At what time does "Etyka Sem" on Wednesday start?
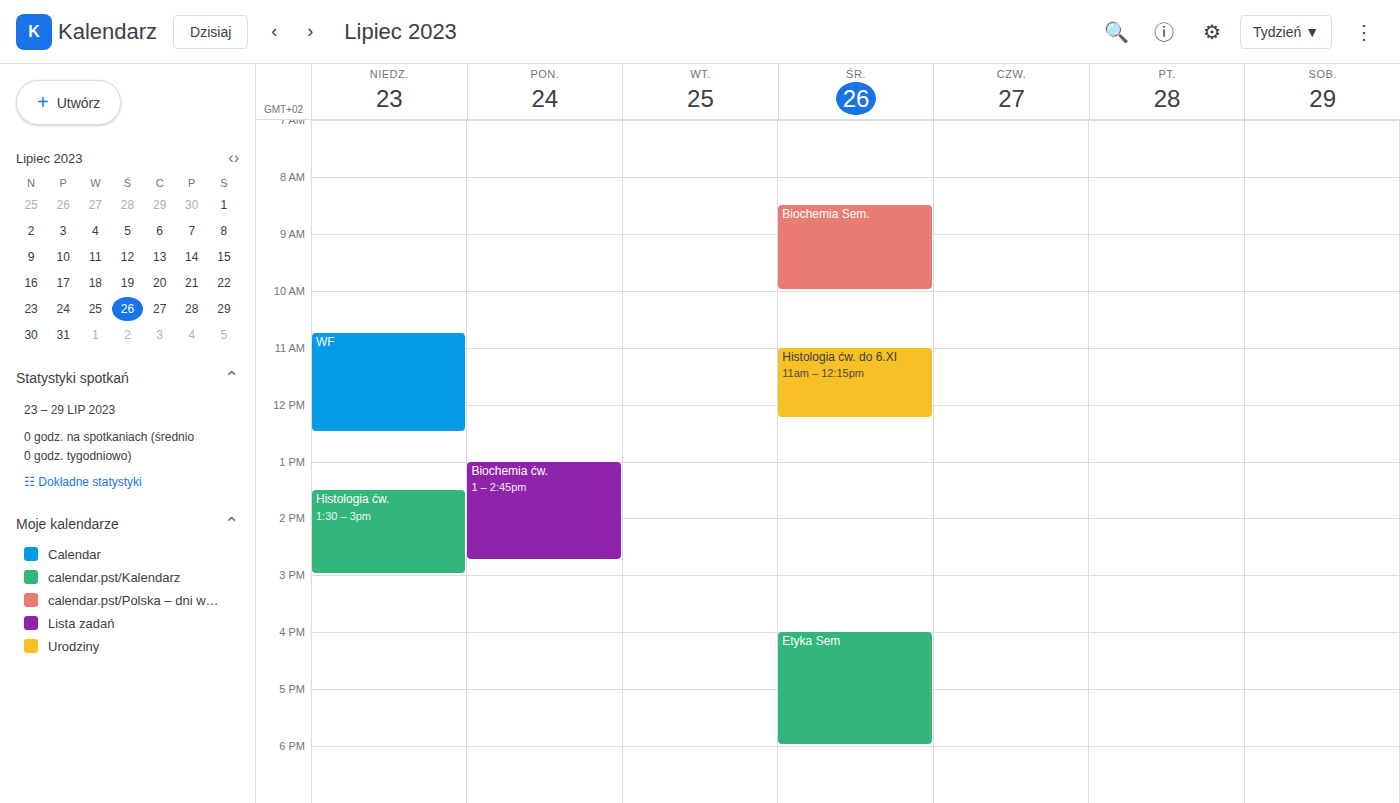
4:00 PM